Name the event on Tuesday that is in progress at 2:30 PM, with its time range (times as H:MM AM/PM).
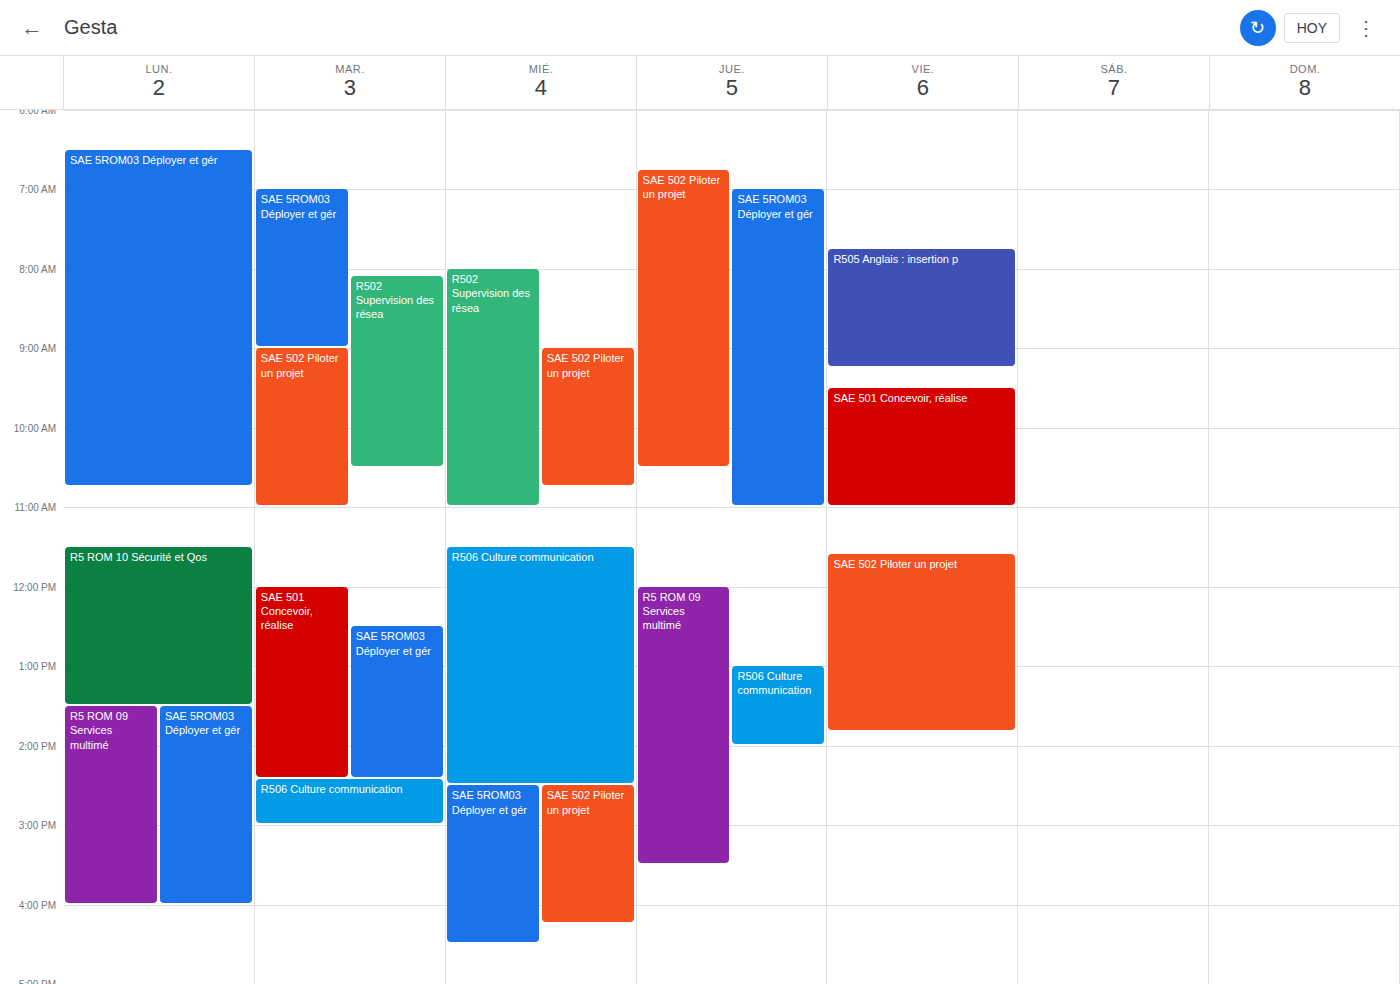
"R506 Culture communication", 2:25 PM to 3:00 PM